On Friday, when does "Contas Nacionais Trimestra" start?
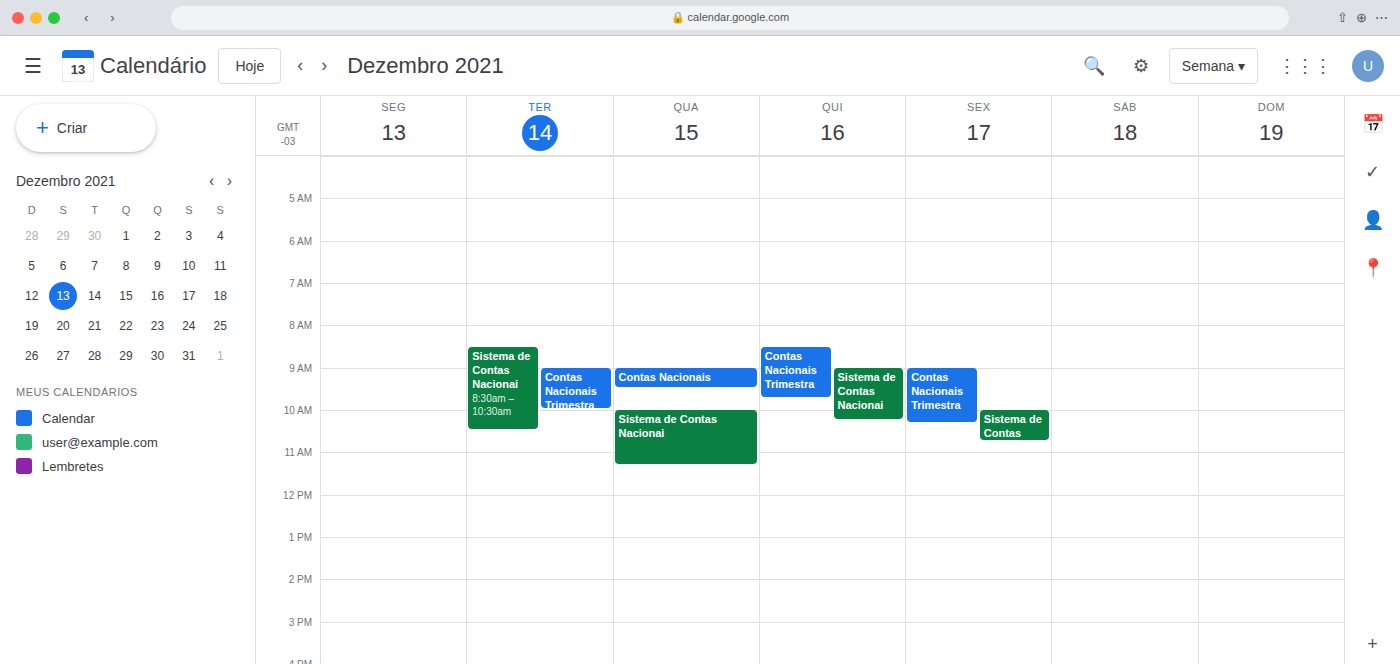
9:00 AM